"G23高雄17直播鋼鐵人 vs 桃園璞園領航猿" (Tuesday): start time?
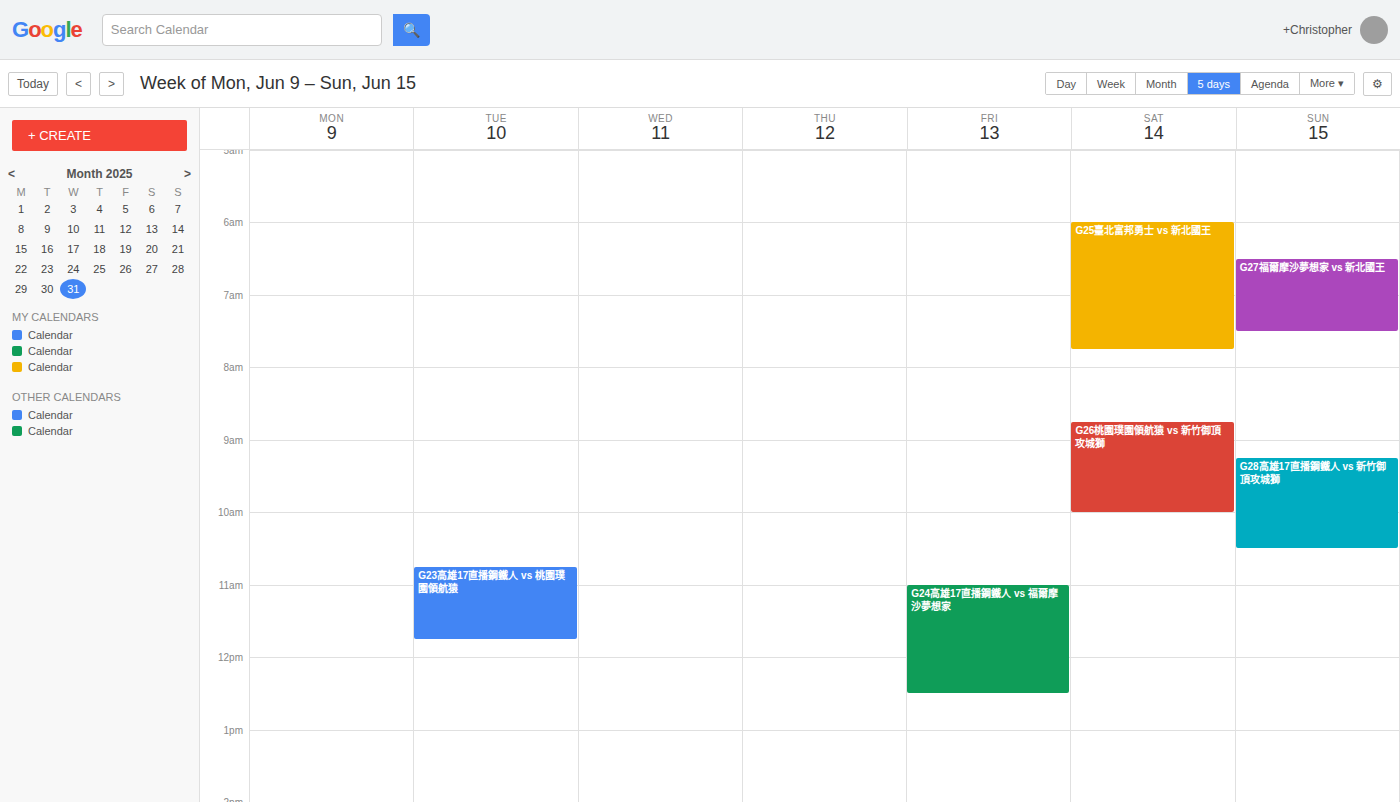
10:45 AM